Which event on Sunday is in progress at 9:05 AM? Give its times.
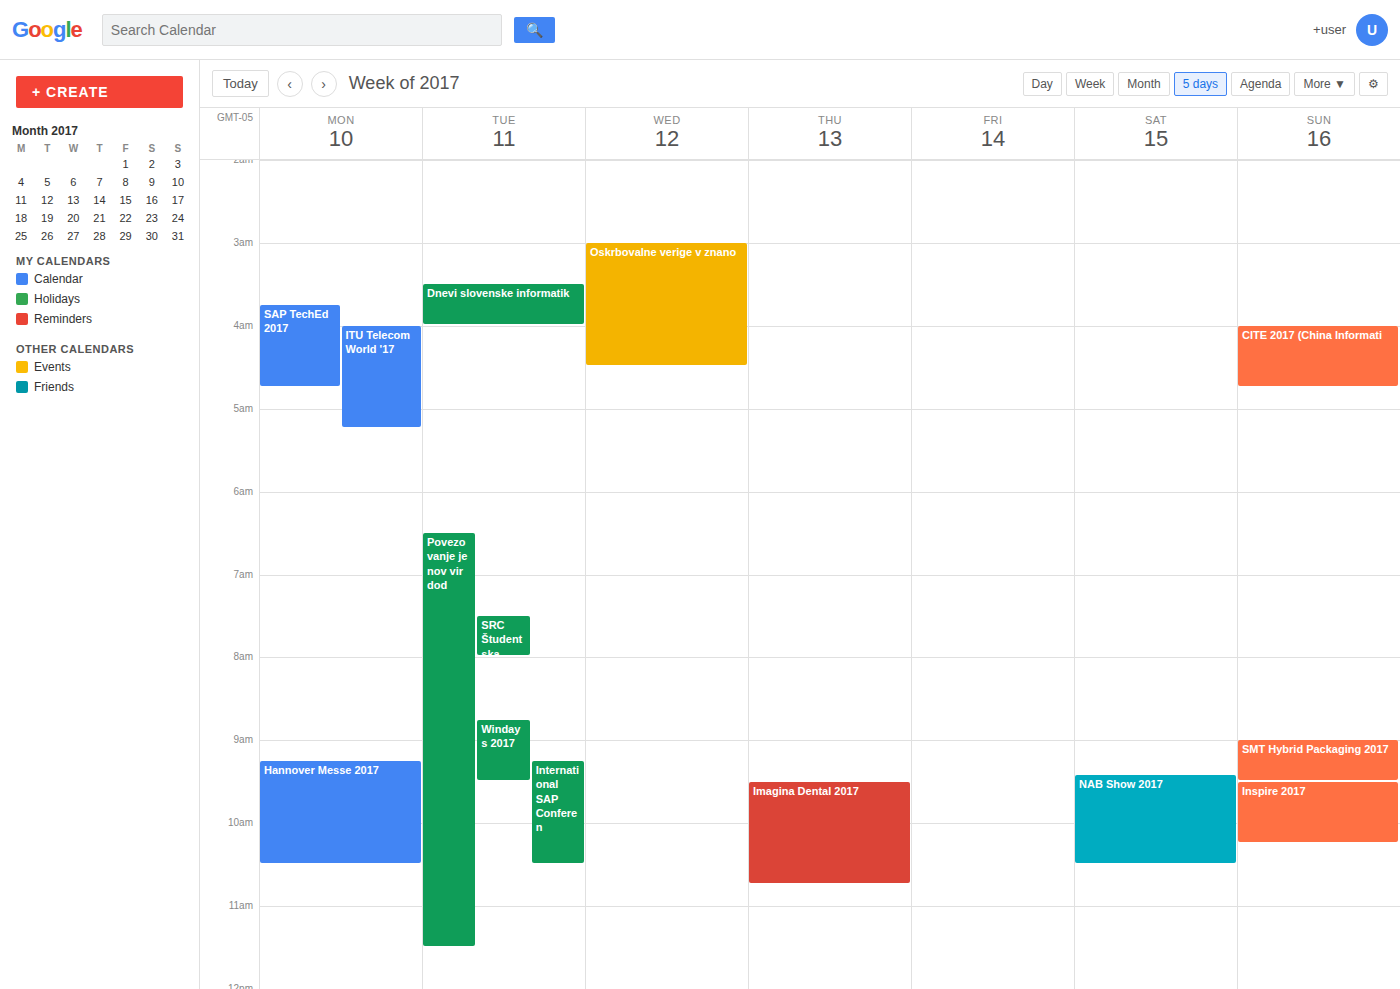
"SMT Hybrid Packaging 2017", 9:00 AM to 9:30 AM